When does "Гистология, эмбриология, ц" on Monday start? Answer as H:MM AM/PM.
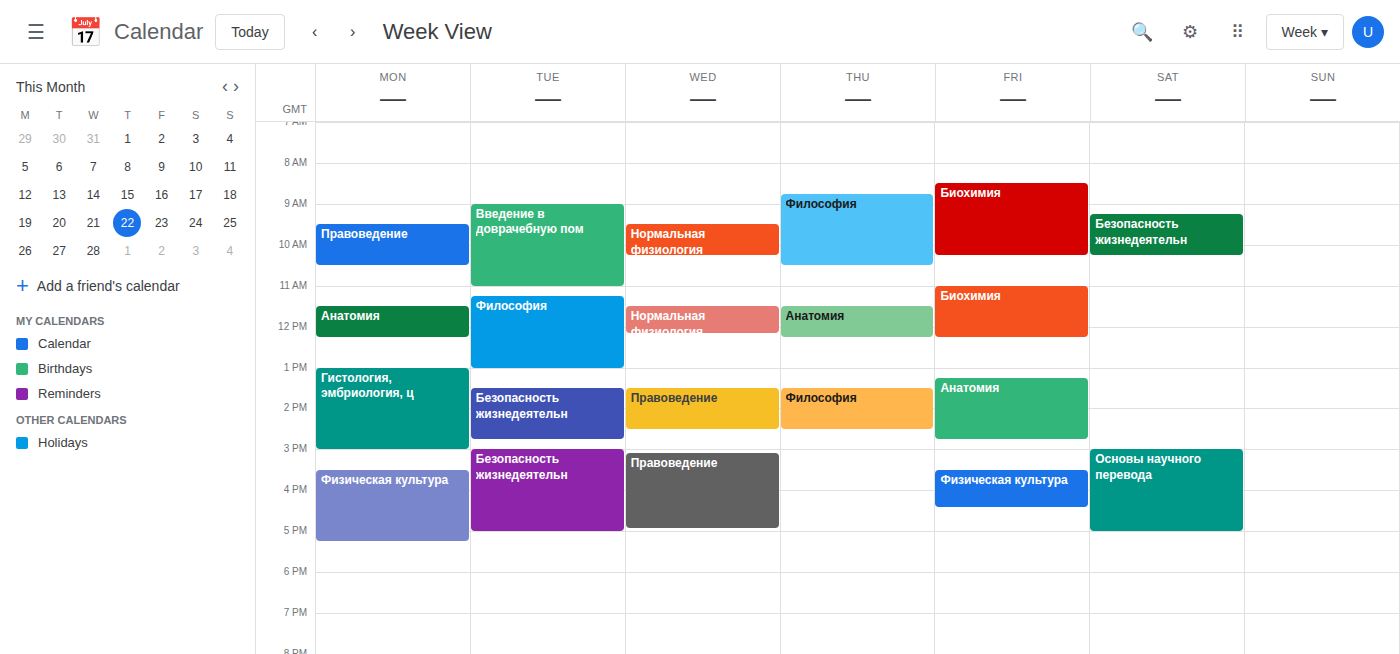
1:00 PM